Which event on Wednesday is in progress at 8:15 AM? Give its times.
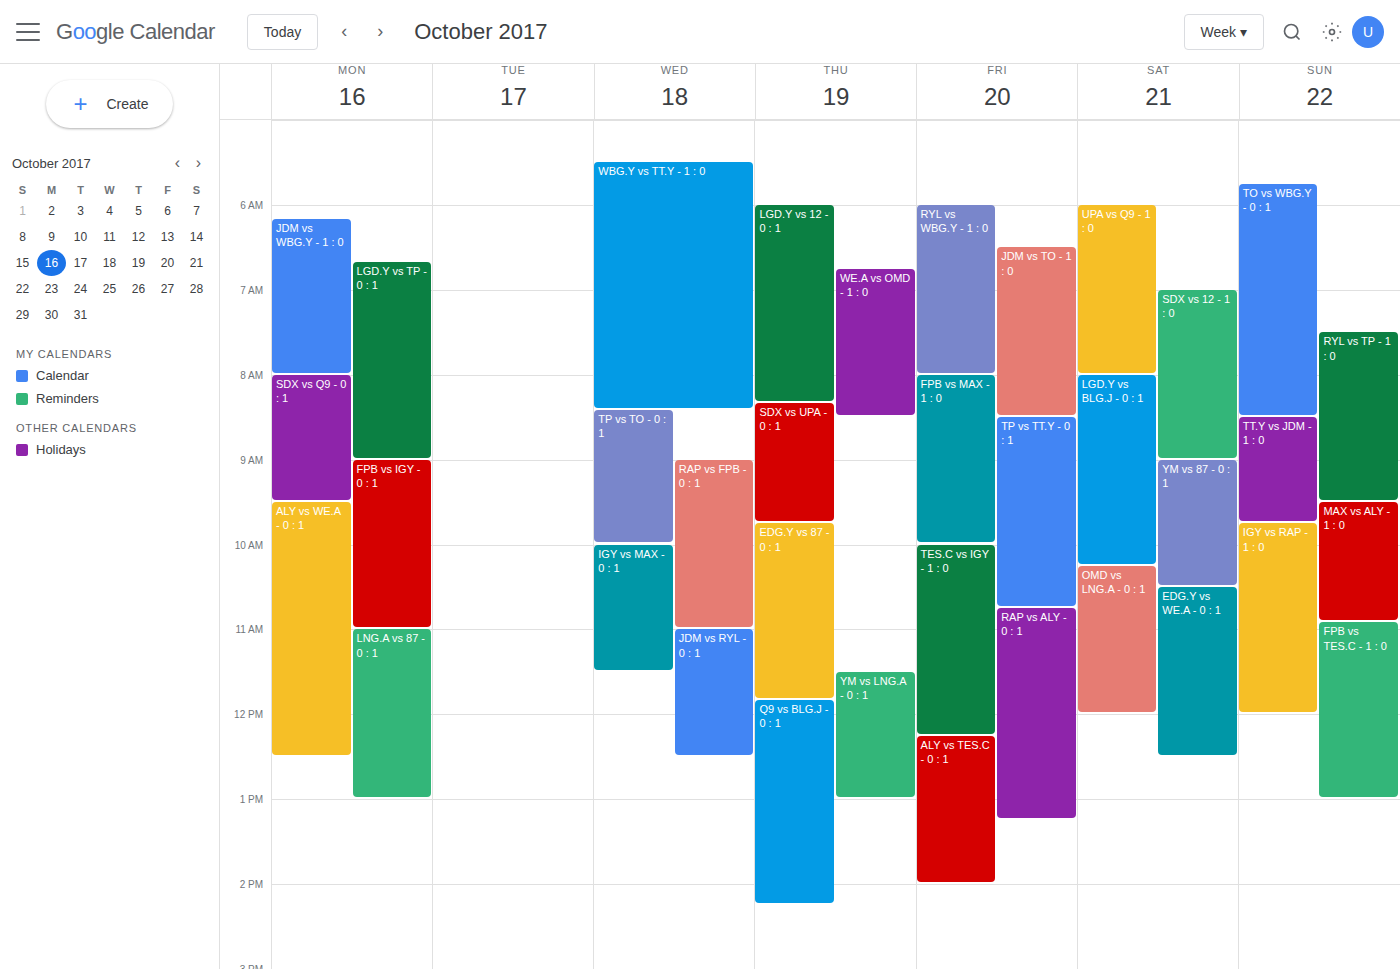
"WBG.Y vs TT.Y - 1 : 0", 5:30 AM to 8:25 AM